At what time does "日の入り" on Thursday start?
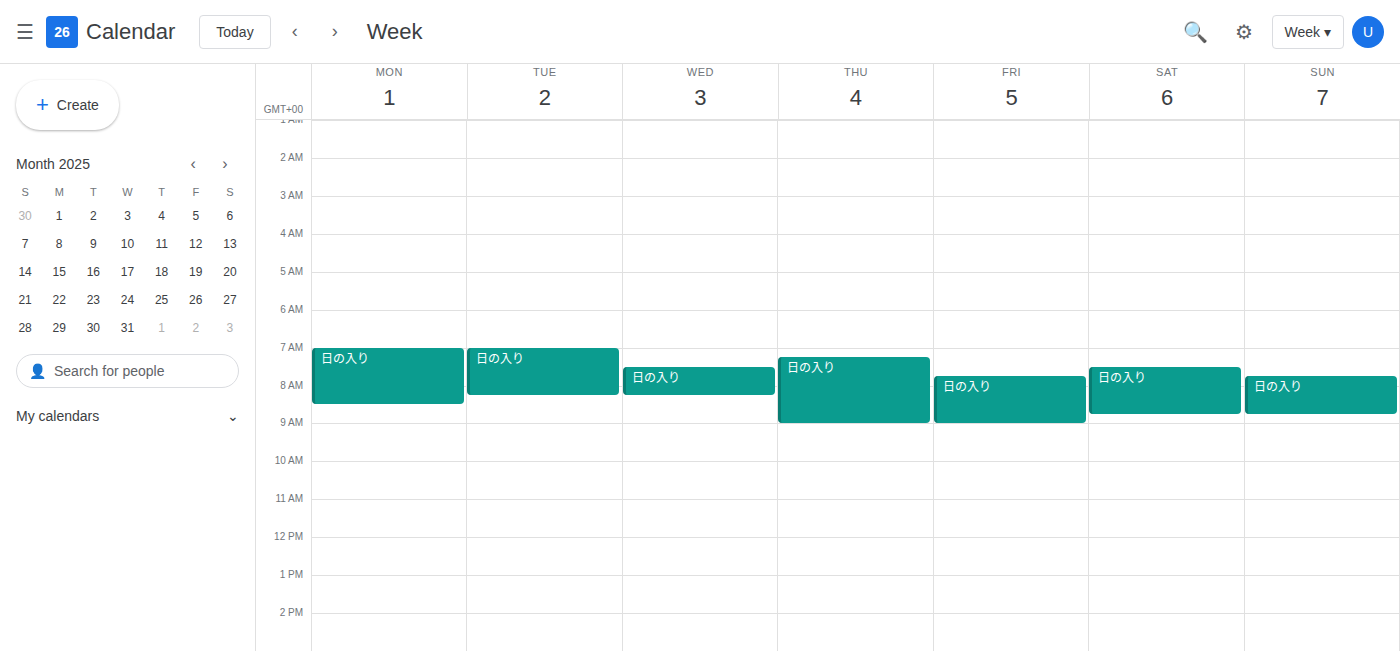
7:15 AM